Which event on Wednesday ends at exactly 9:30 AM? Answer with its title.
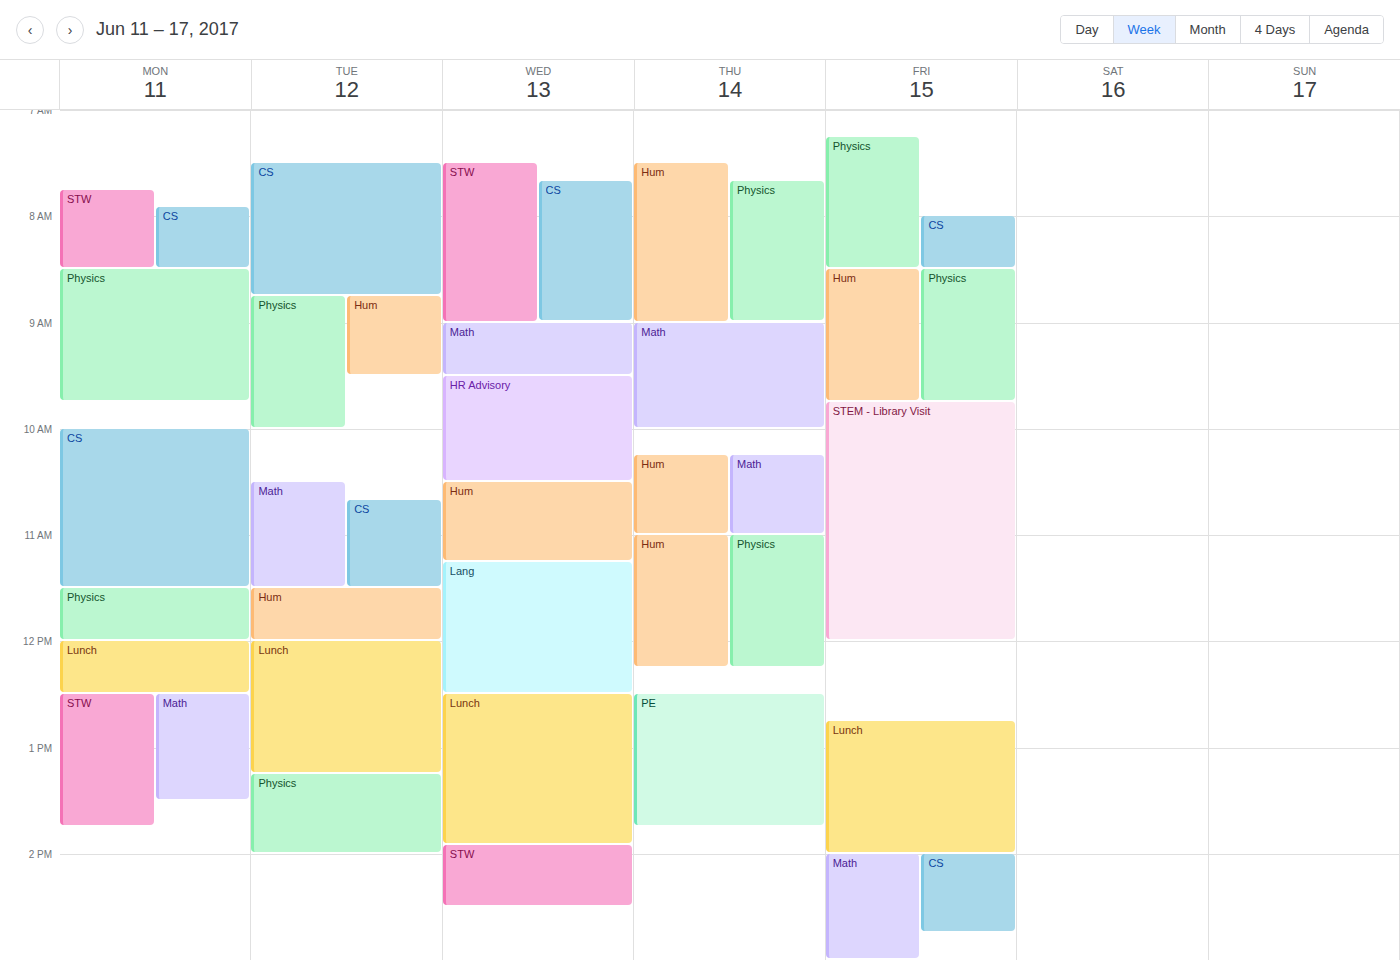
"Math"